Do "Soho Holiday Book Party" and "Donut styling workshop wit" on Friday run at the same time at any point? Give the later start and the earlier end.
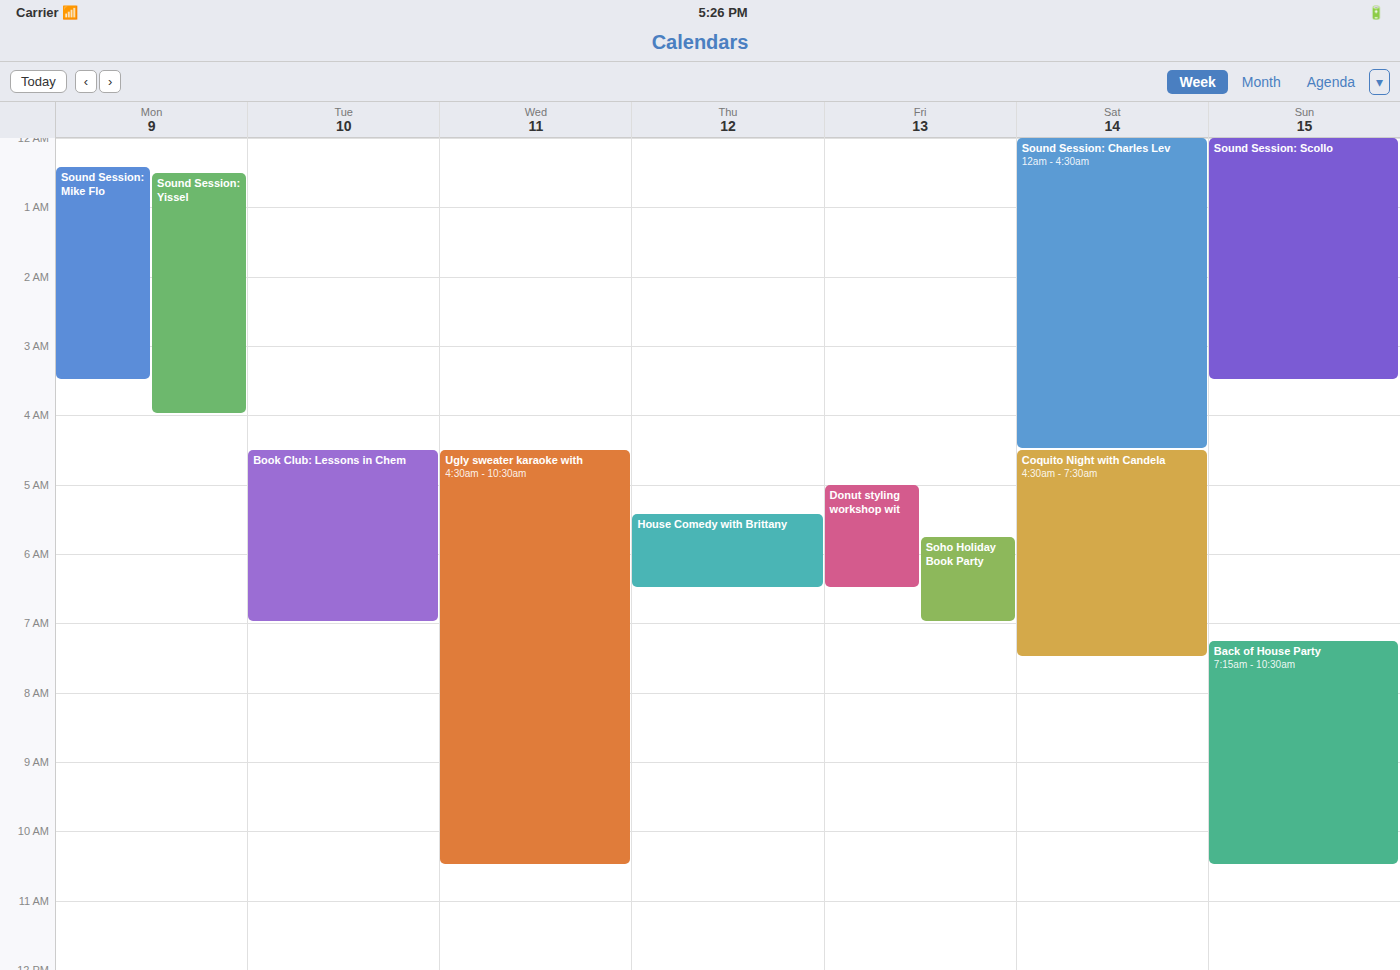
"Soho Holiday Book Party" starts at 5:45 AM, before "Donut styling workshop wit" ends at 6:30 AM -- they overlap.